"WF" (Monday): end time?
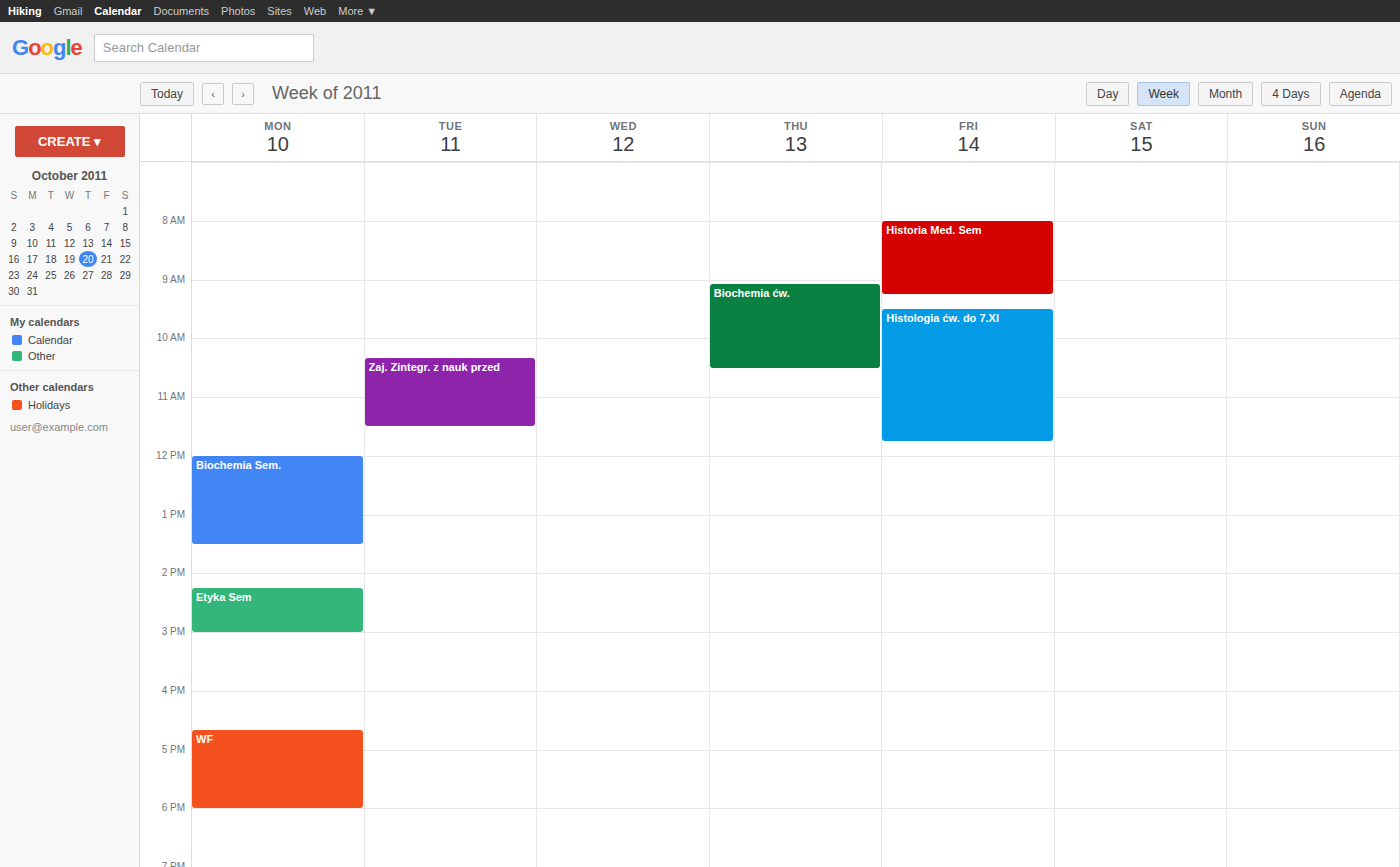
6:00 PM